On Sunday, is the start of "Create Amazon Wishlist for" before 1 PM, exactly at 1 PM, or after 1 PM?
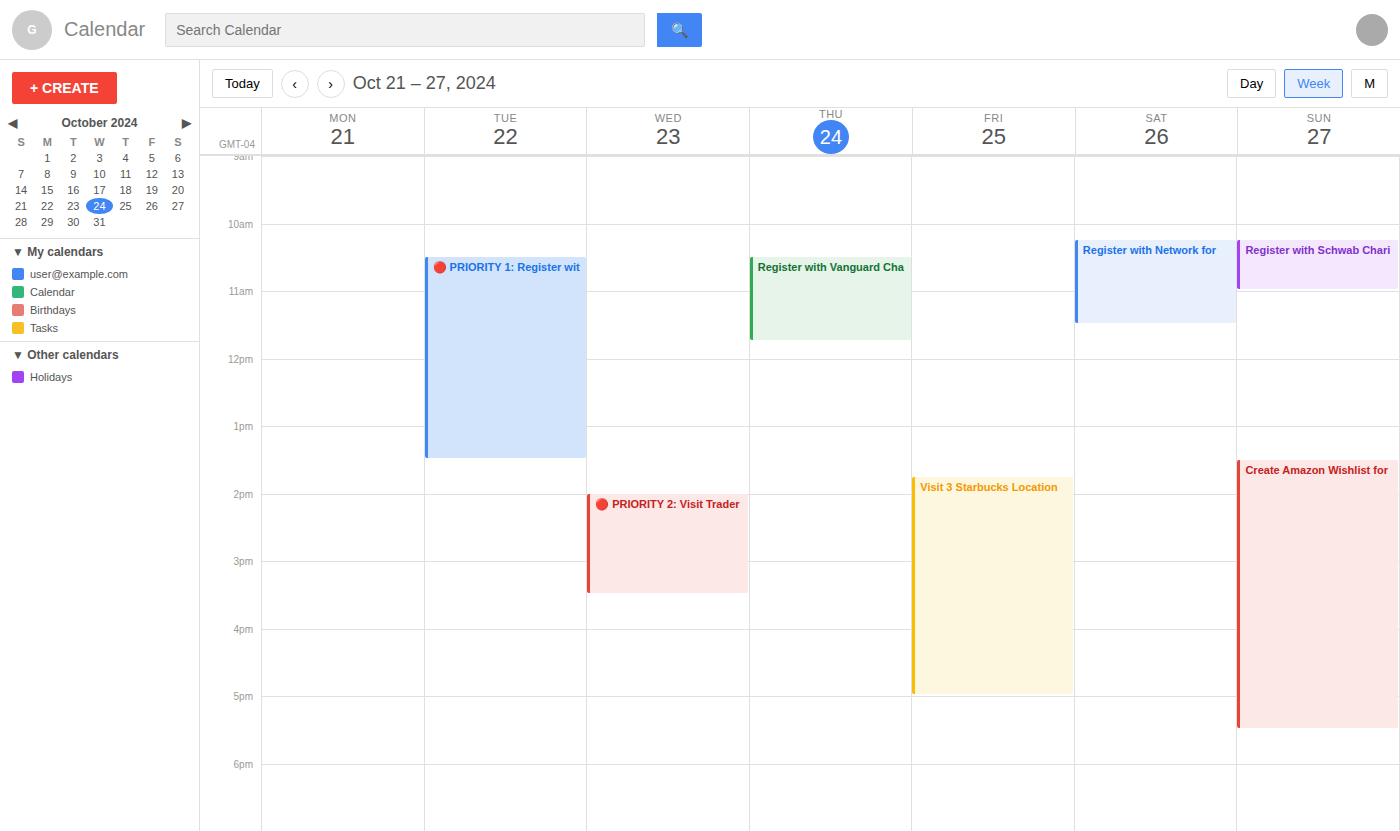
1:30 PM -- after 1 PM, 30 minutes below the 1 PM line.